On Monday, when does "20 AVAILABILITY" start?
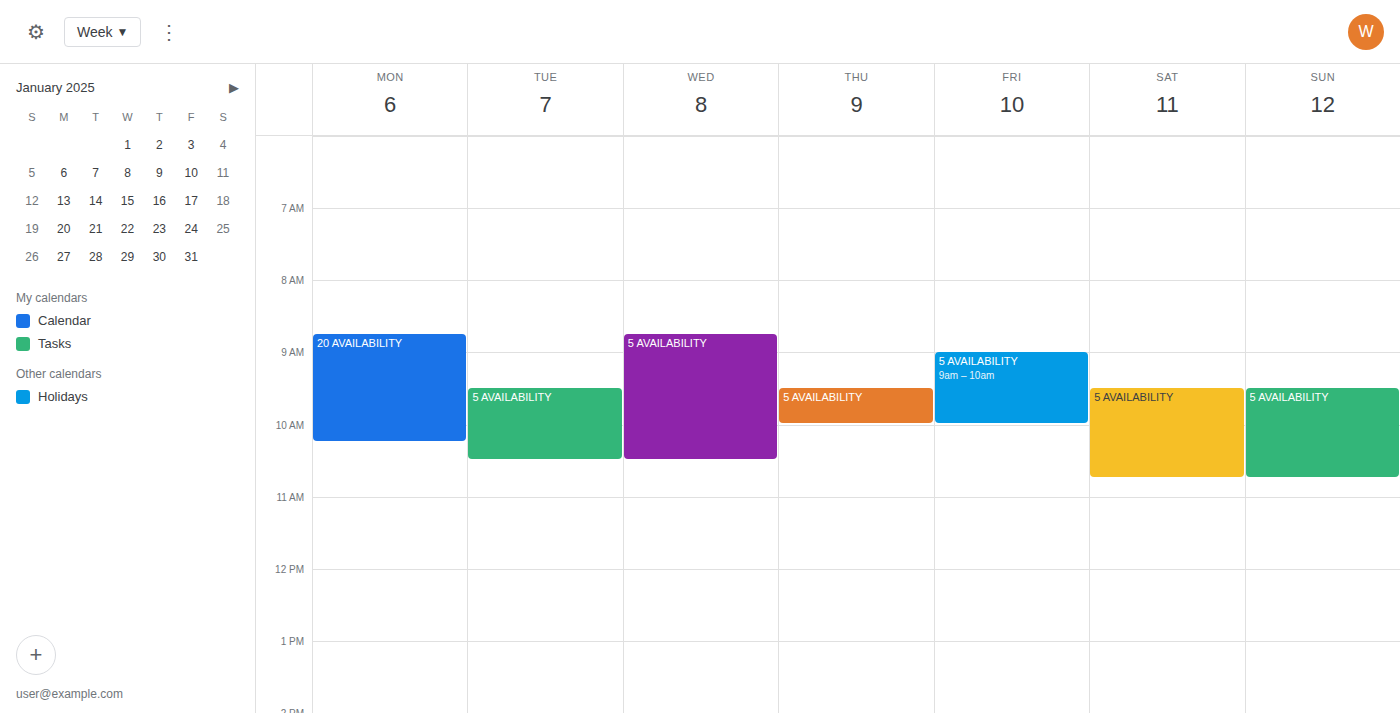
08:45